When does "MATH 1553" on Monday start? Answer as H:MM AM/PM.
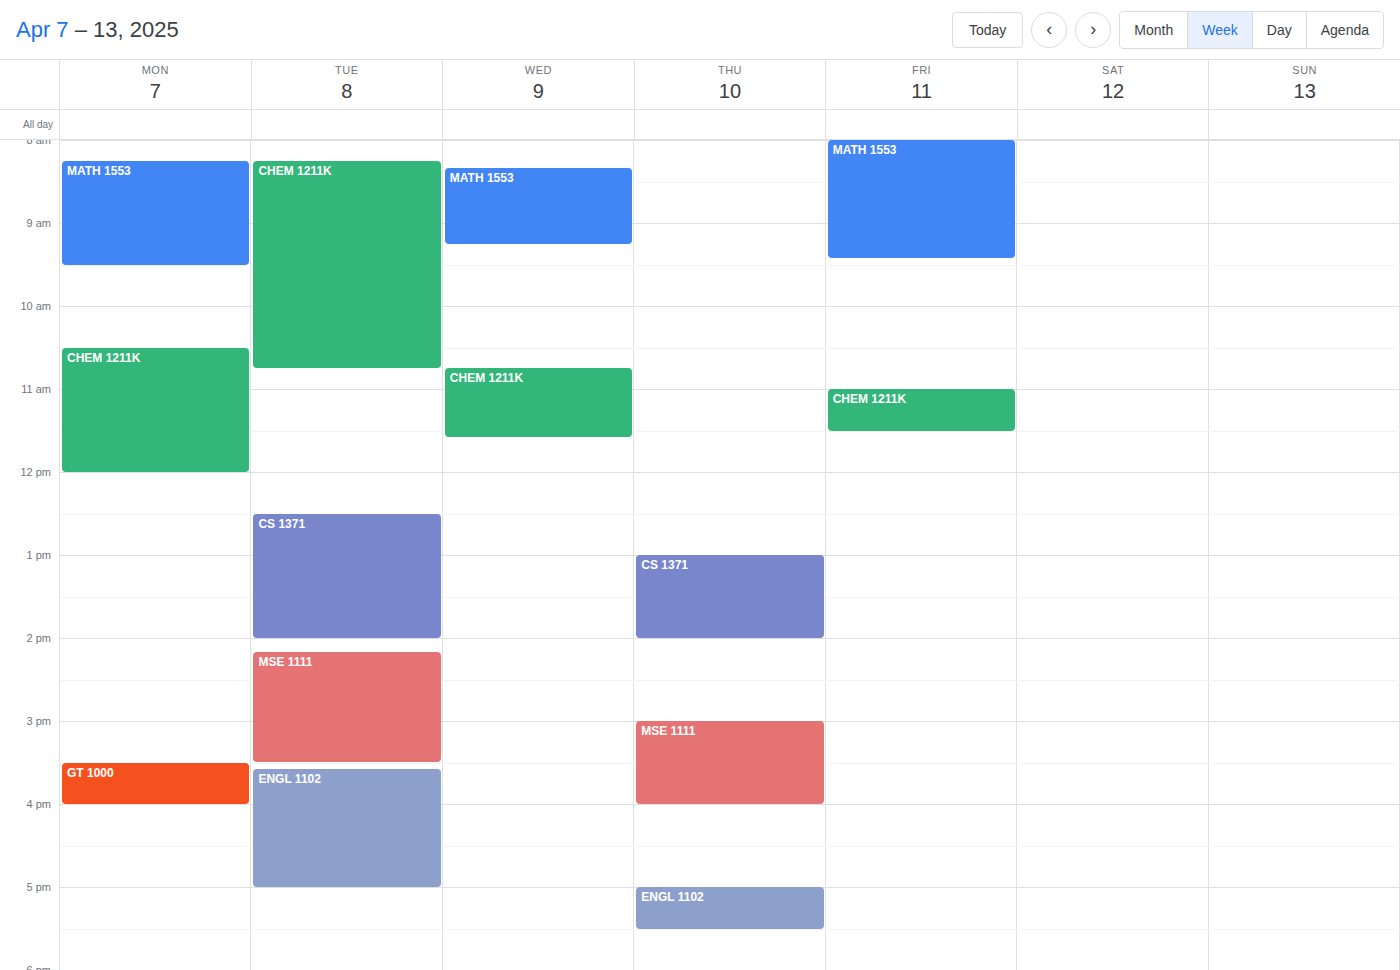
8:15 AM